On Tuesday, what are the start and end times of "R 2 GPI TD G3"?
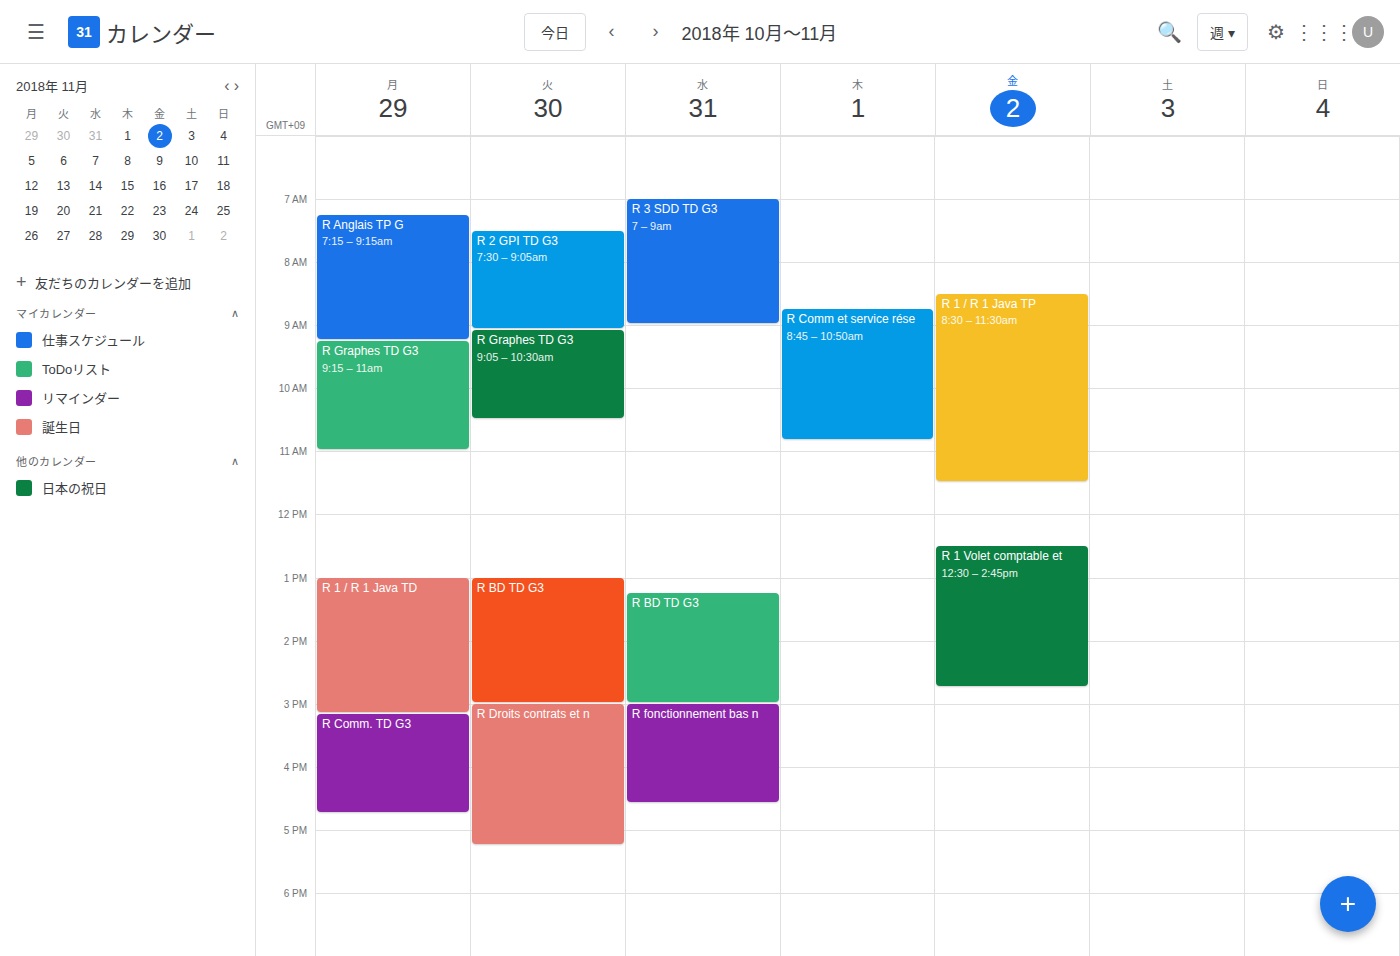
7:30 AM to 9:05 AM